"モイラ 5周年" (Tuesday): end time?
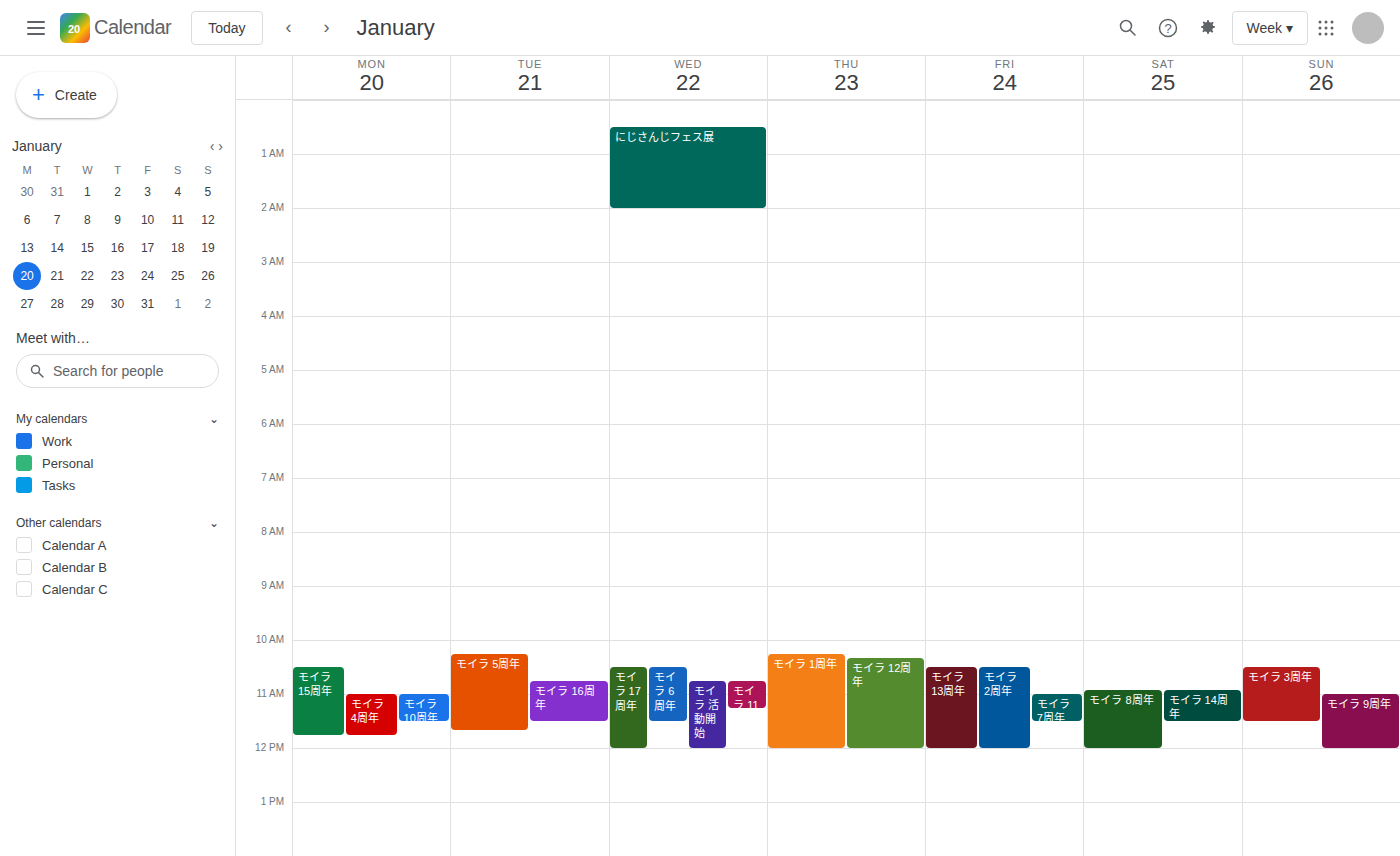
11:40 AM